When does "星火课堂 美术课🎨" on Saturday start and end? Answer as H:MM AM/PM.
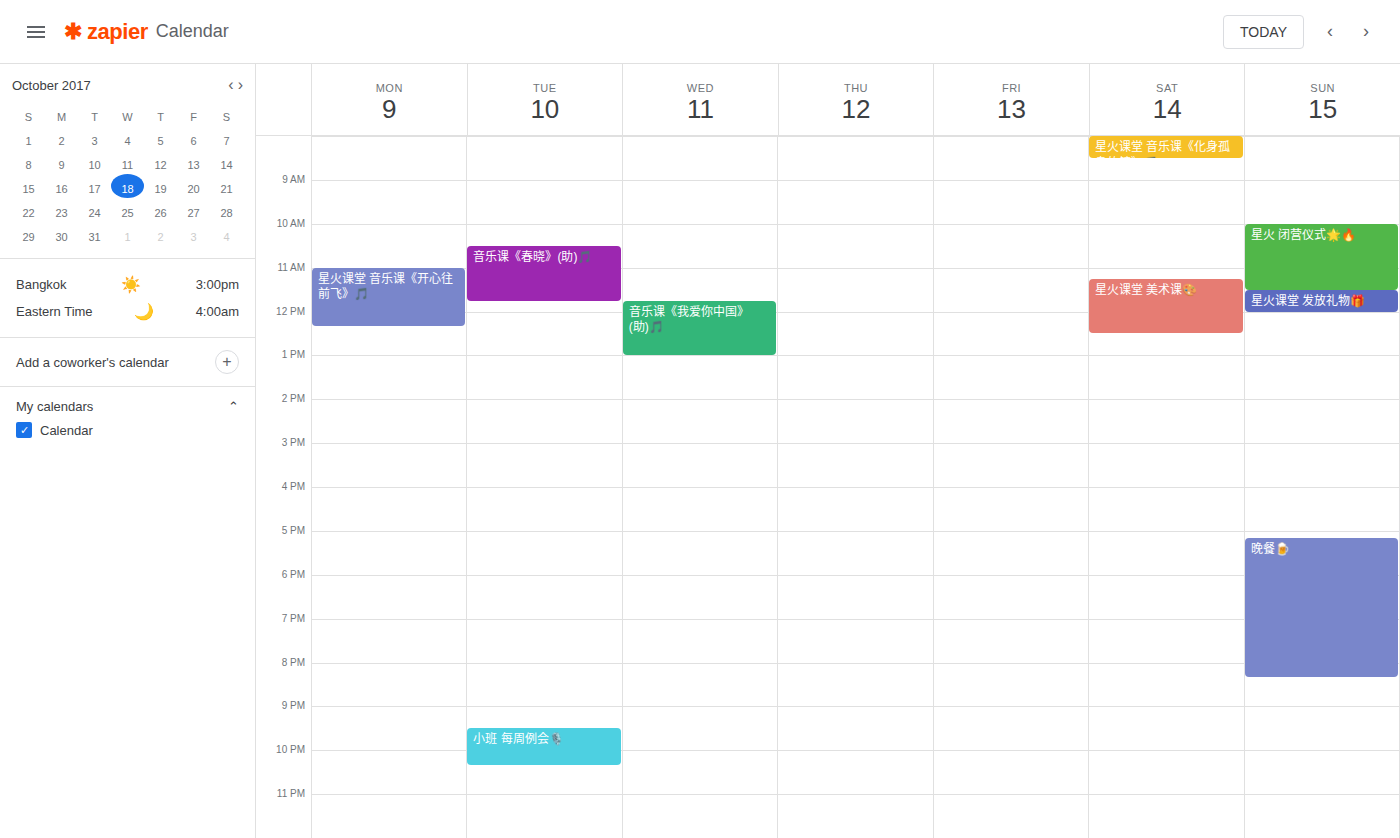
11:15 AM to 12:30 PM